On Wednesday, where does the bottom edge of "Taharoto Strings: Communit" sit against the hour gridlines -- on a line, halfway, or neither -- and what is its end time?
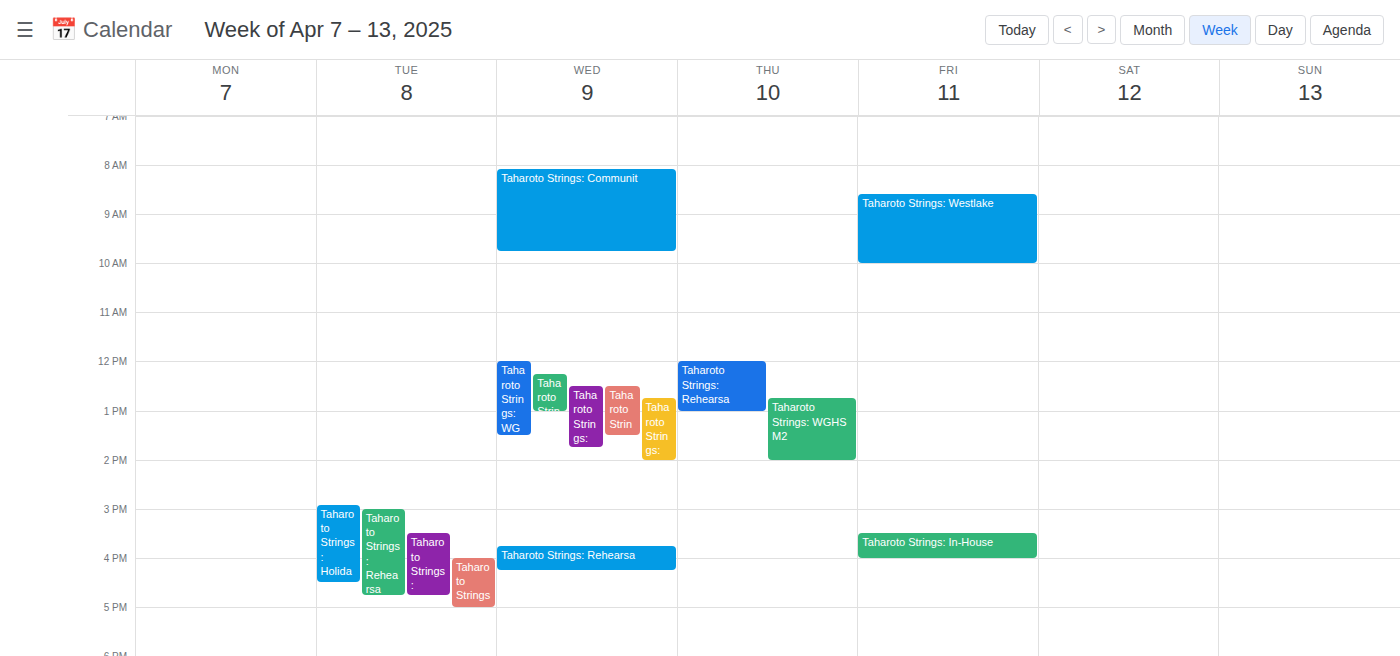
9:45 AM -- neither: three quarters of the way from the 9 AM line to the 10 AM line.